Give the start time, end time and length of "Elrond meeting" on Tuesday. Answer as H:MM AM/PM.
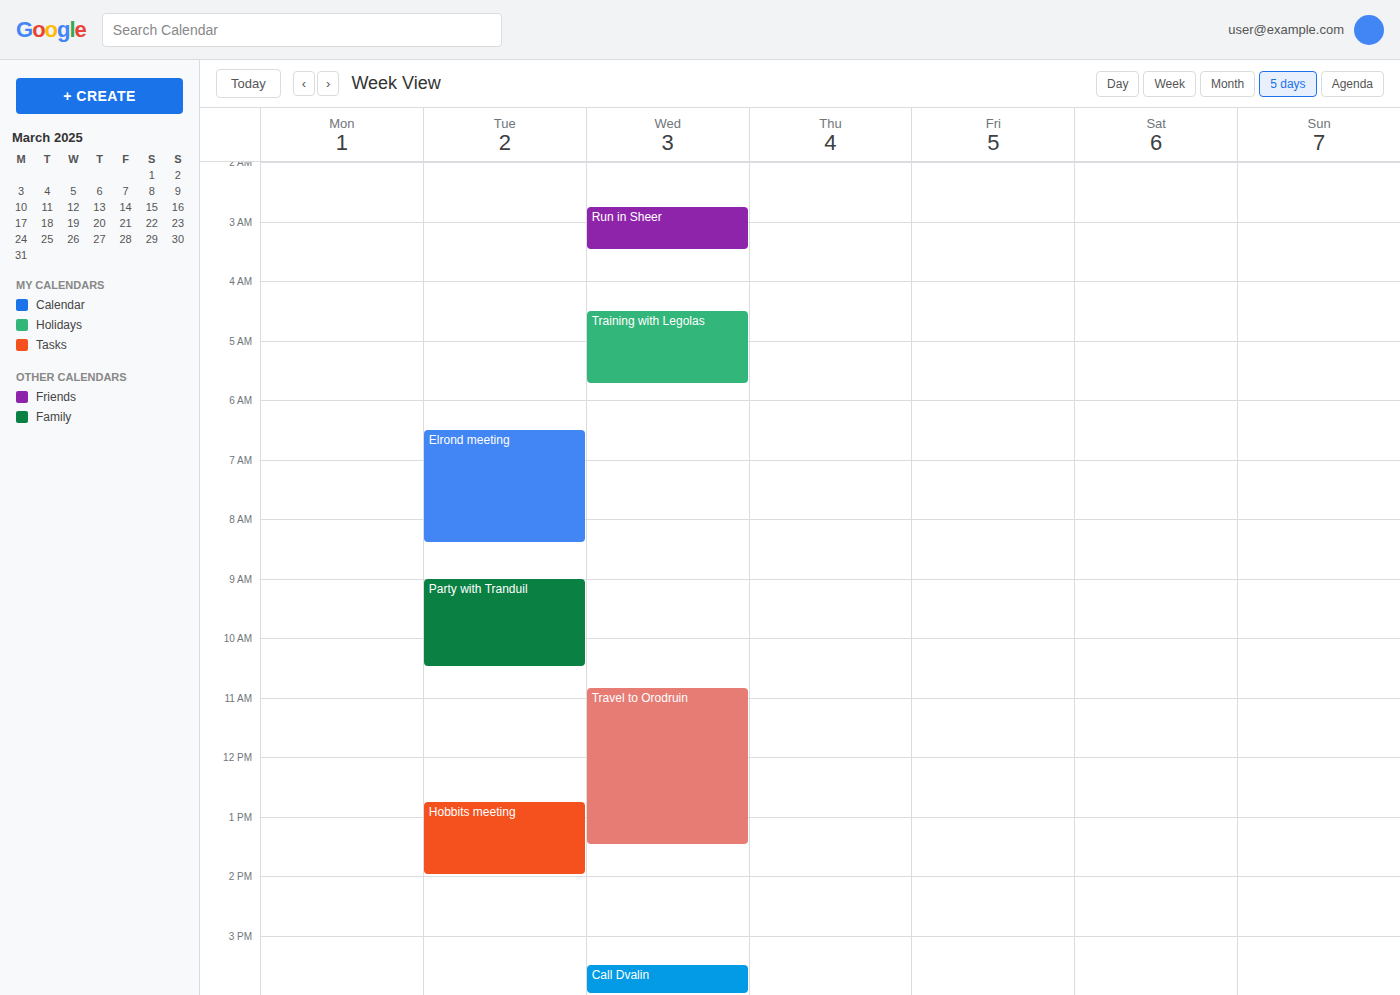
6:30 AM to 8:25 AM, 1 hour 55 minutes